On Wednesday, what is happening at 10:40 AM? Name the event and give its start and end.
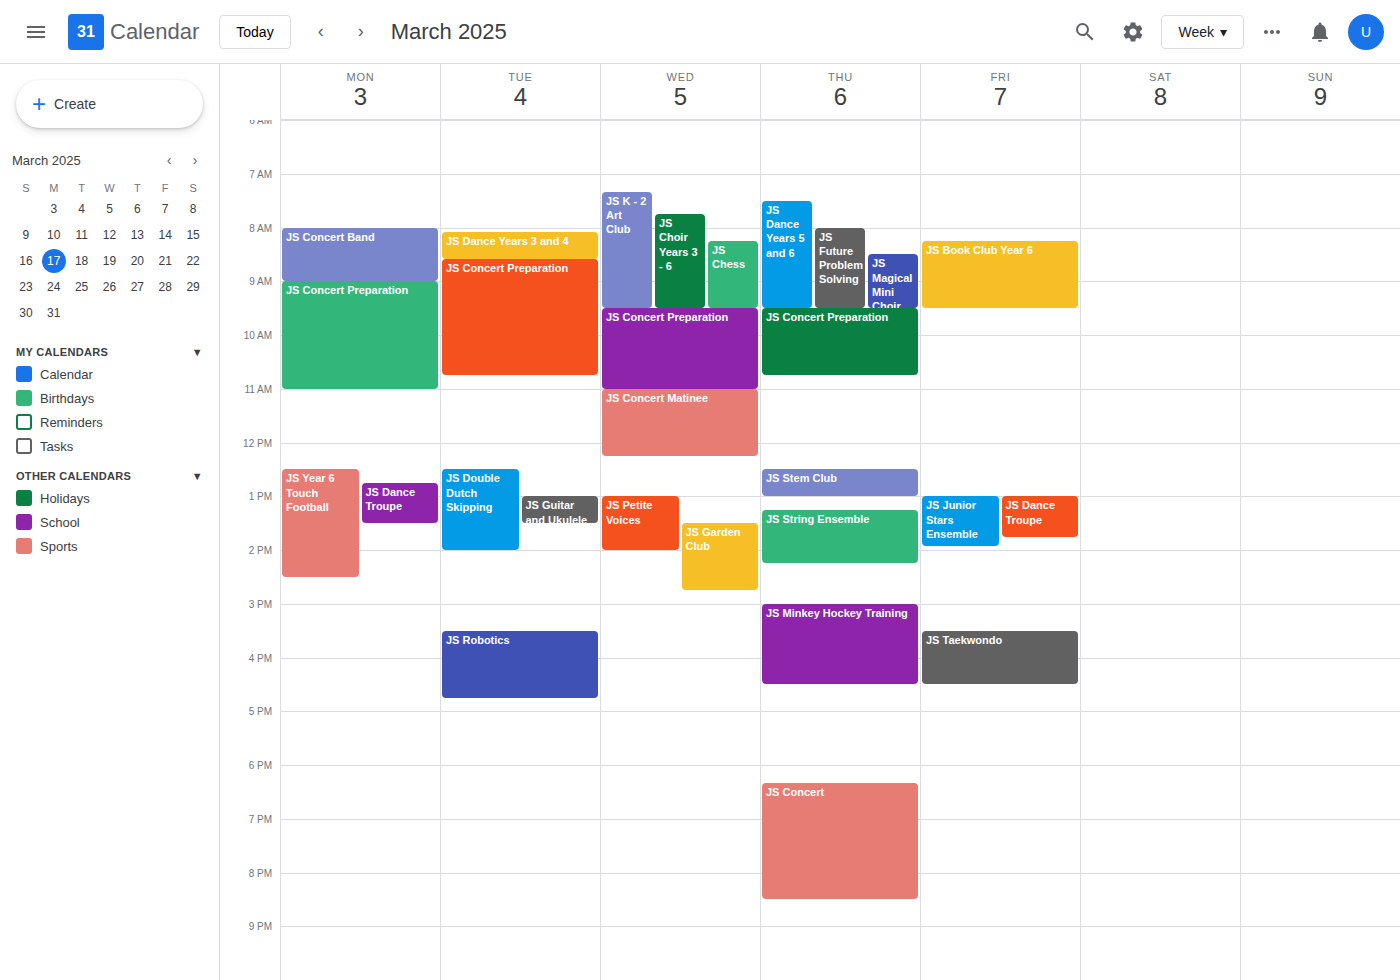
"JS Concert Preparation", 9:30 AM to 11:00 AM